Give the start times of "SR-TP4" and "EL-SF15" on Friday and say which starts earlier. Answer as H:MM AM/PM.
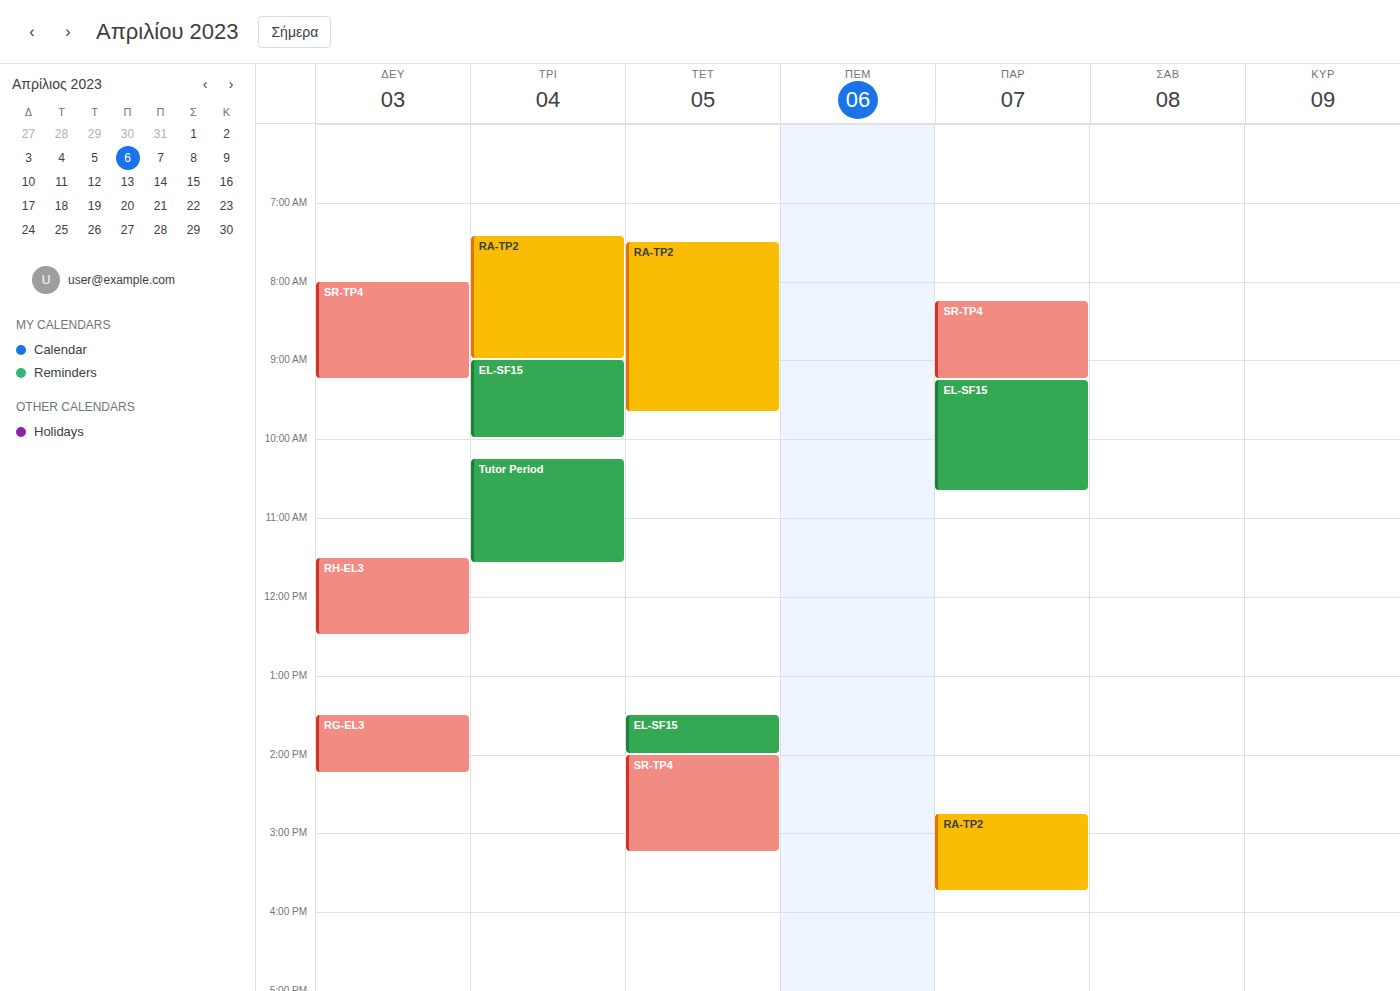
"SR-TP4" 8:15 AM; "EL-SF15" 9:15 AM.